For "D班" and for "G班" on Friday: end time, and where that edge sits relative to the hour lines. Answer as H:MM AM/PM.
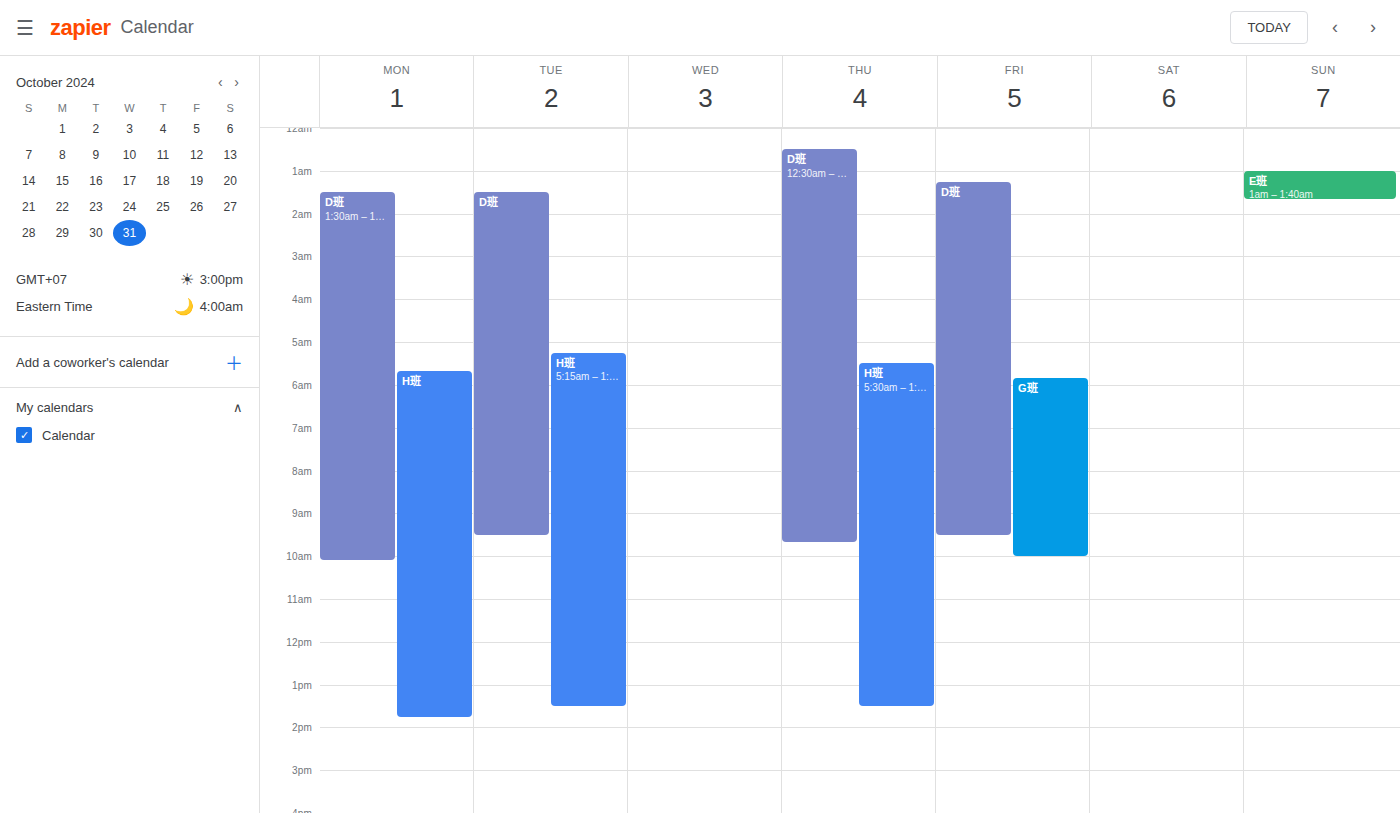
"D班": 9:30 AM, halfway between the 9 AM and 10 AM lines. "G班": 10:00 AM, exactly on the 10 AM line.